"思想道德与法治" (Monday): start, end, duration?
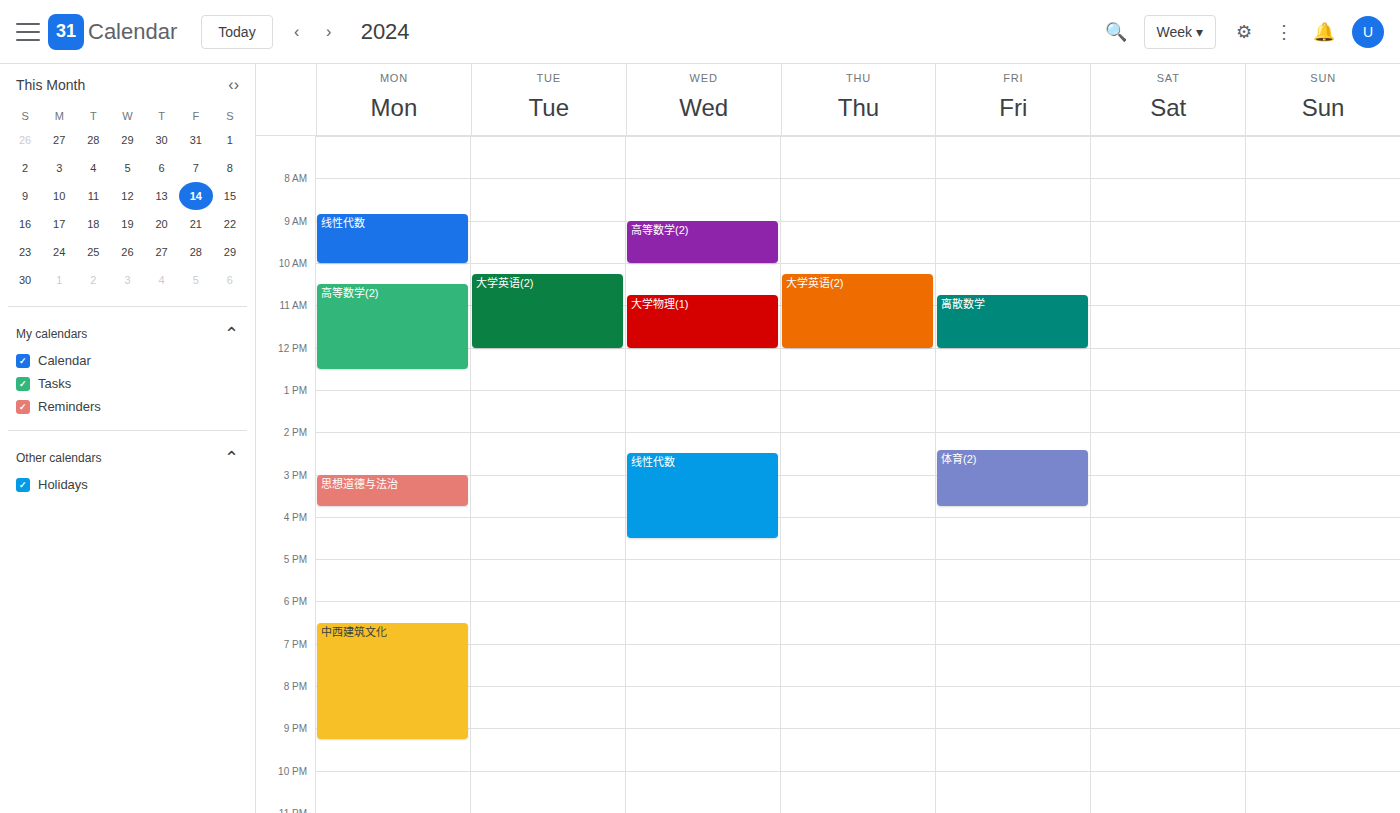
3:00 PM to 3:45 PM, 45 minutes